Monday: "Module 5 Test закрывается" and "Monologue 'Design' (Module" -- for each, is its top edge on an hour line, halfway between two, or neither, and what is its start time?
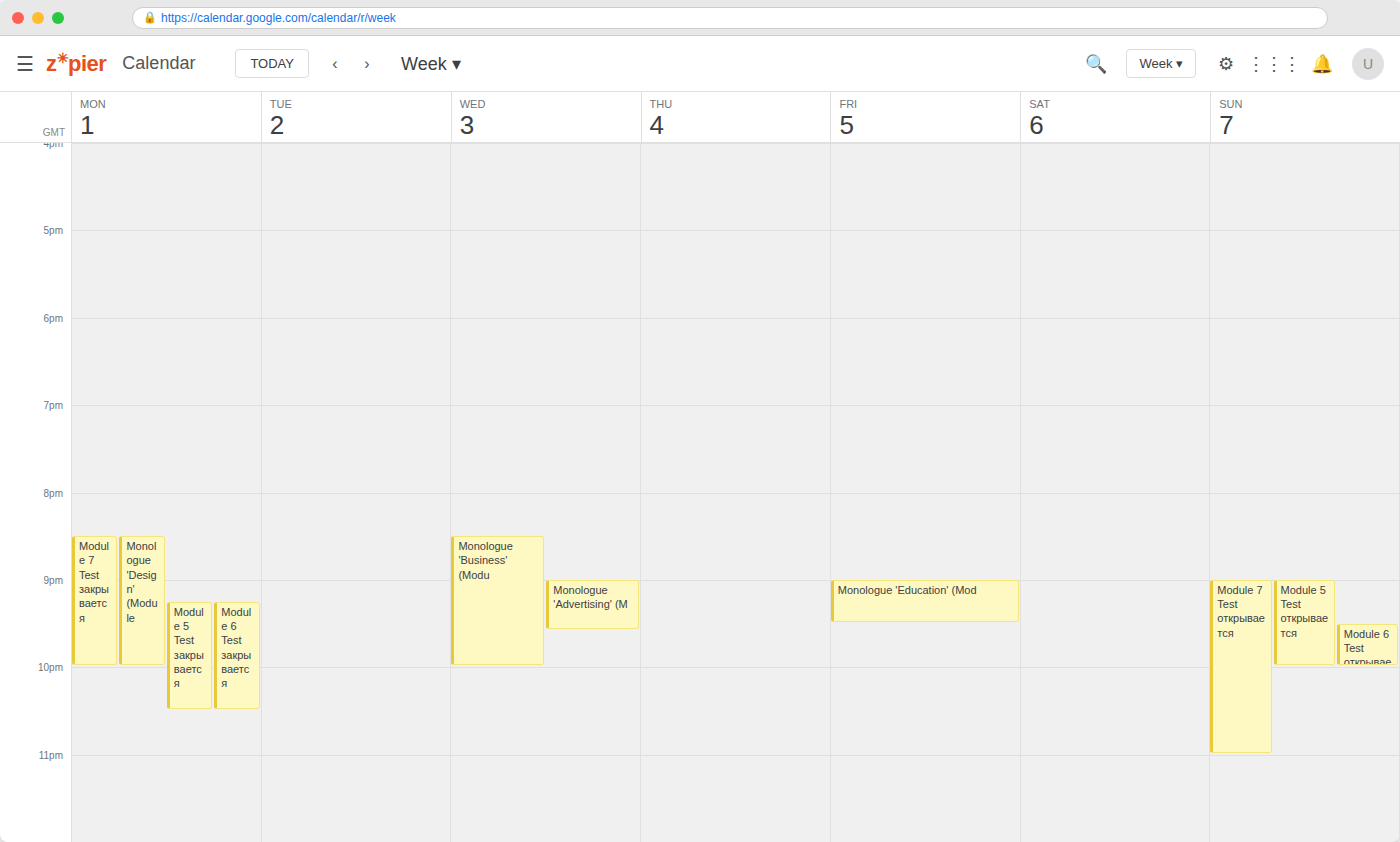
"Module 5 Test закрывается": 9:15 PM, neither: a quarter of the way from the 9 PM line to the 10 PM line. "Monologue 'Design' (Module": 8:30 PM, halfway between the 8 PM and 9 PM lines.